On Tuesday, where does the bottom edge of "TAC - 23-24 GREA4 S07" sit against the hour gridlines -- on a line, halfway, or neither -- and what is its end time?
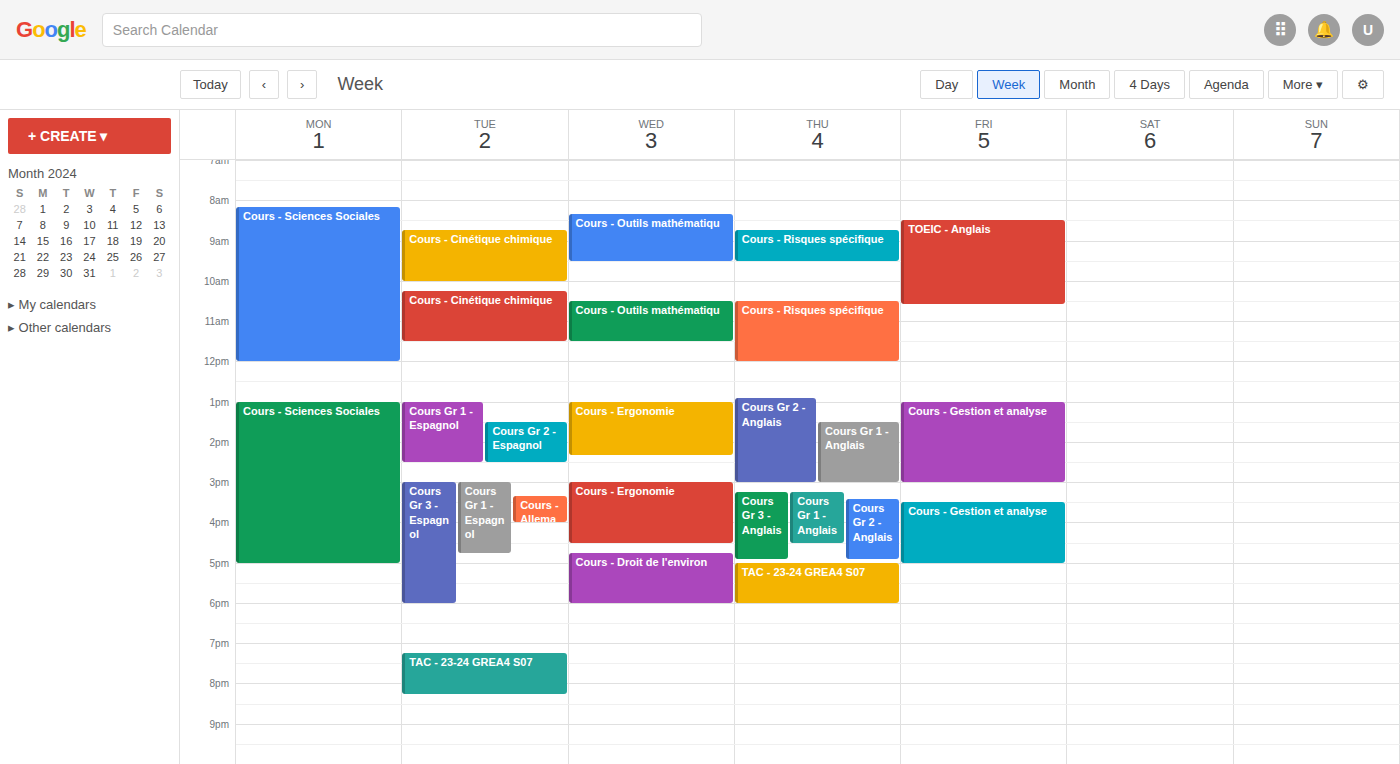
8:15 PM -- neither: a quarter of the way from the 8 PM line to the 9 PM line.